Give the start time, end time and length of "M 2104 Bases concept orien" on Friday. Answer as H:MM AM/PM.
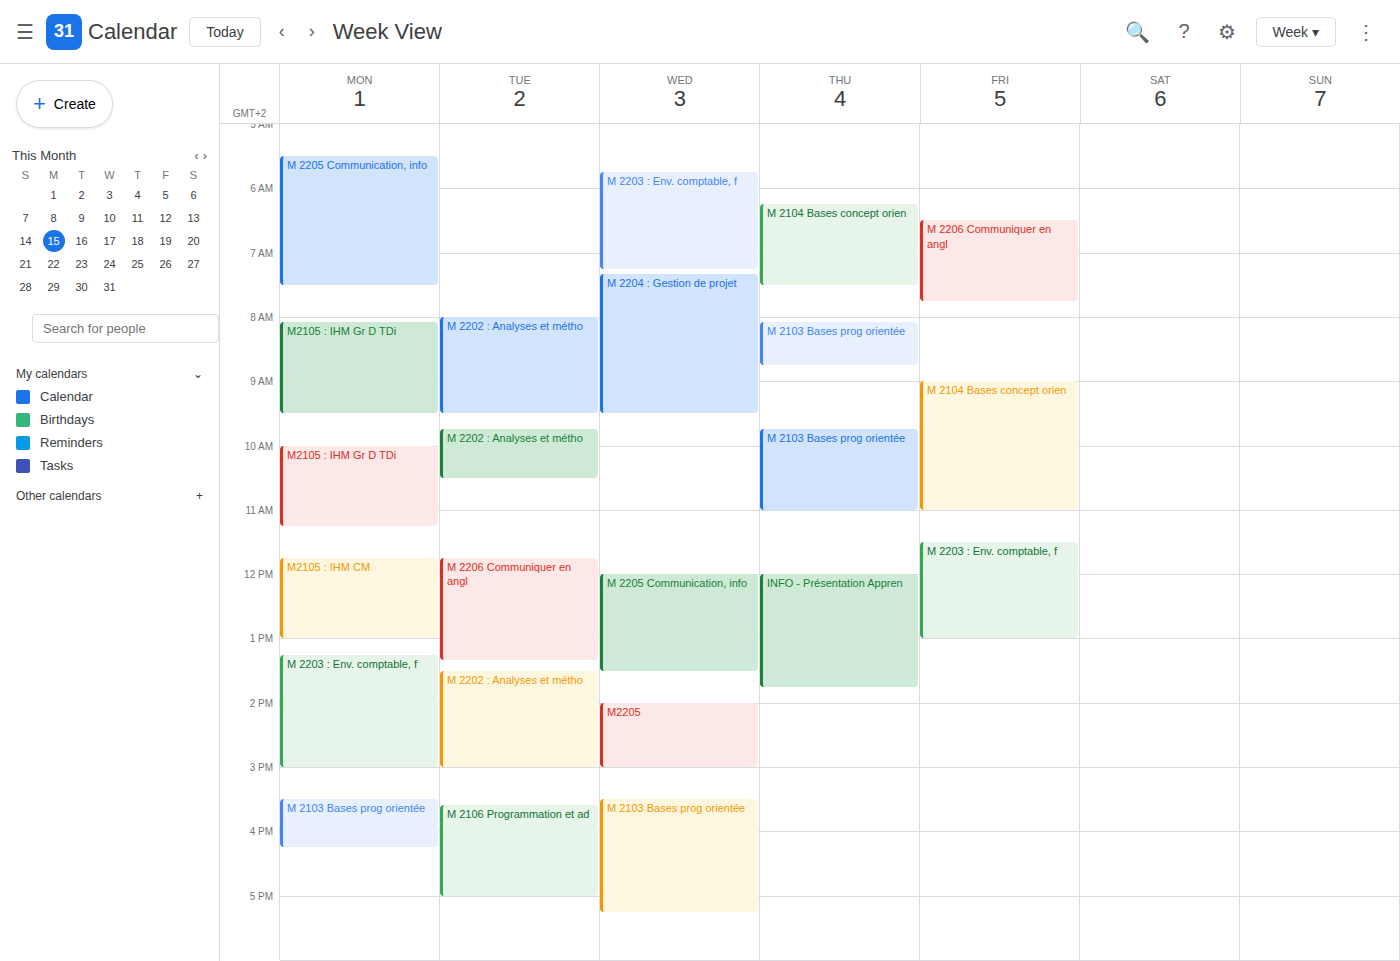
9:00 AM to 11:00 AM, 2 hours